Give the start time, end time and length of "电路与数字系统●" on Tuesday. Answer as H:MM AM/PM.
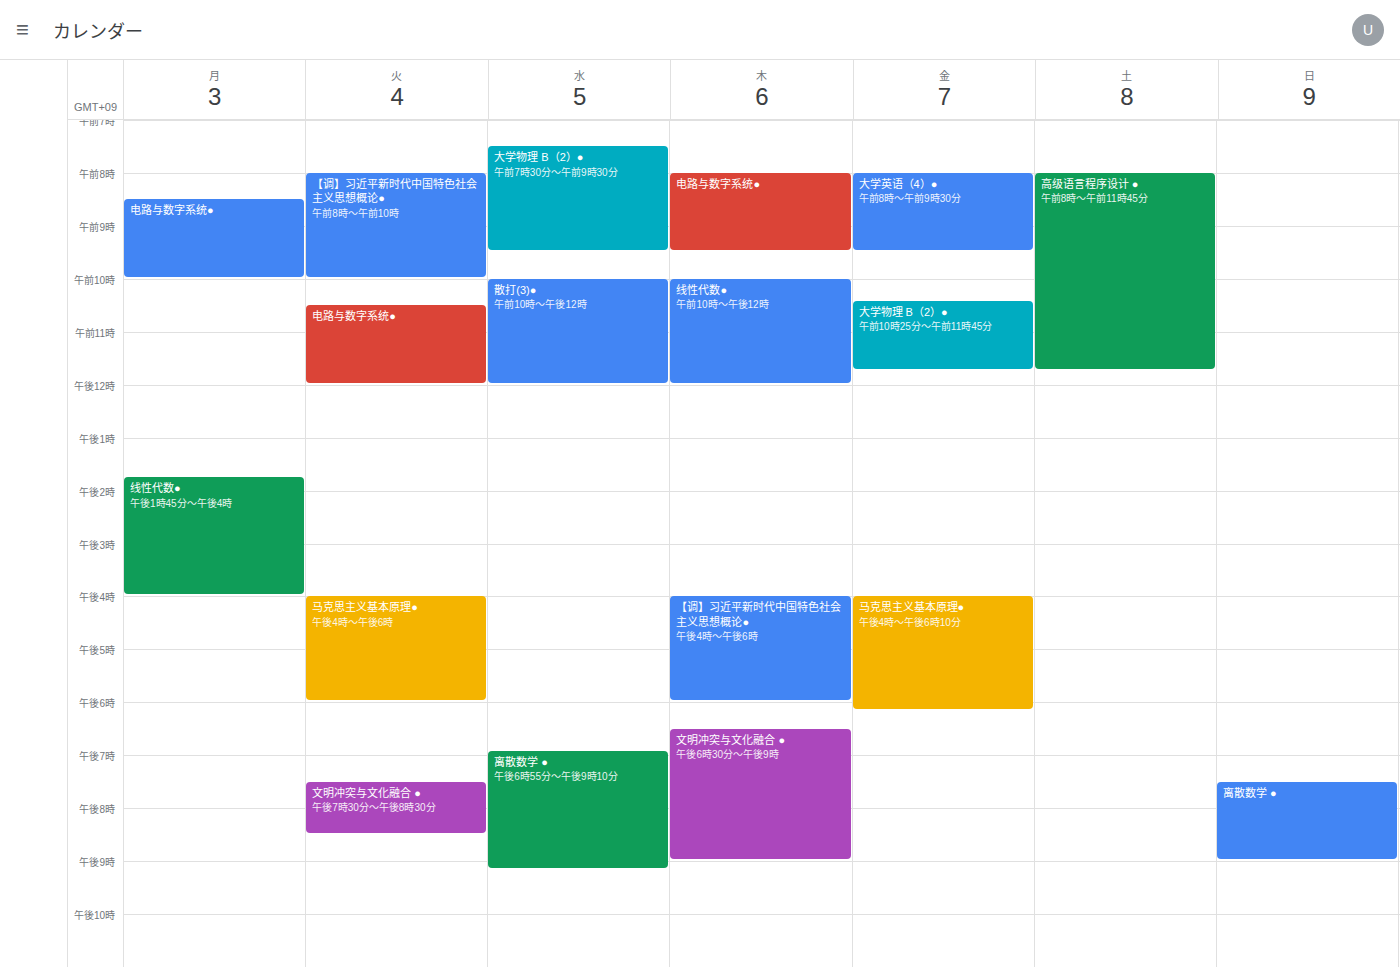
10:30 AM to 12:00 PM, 1 hour 30 minutes